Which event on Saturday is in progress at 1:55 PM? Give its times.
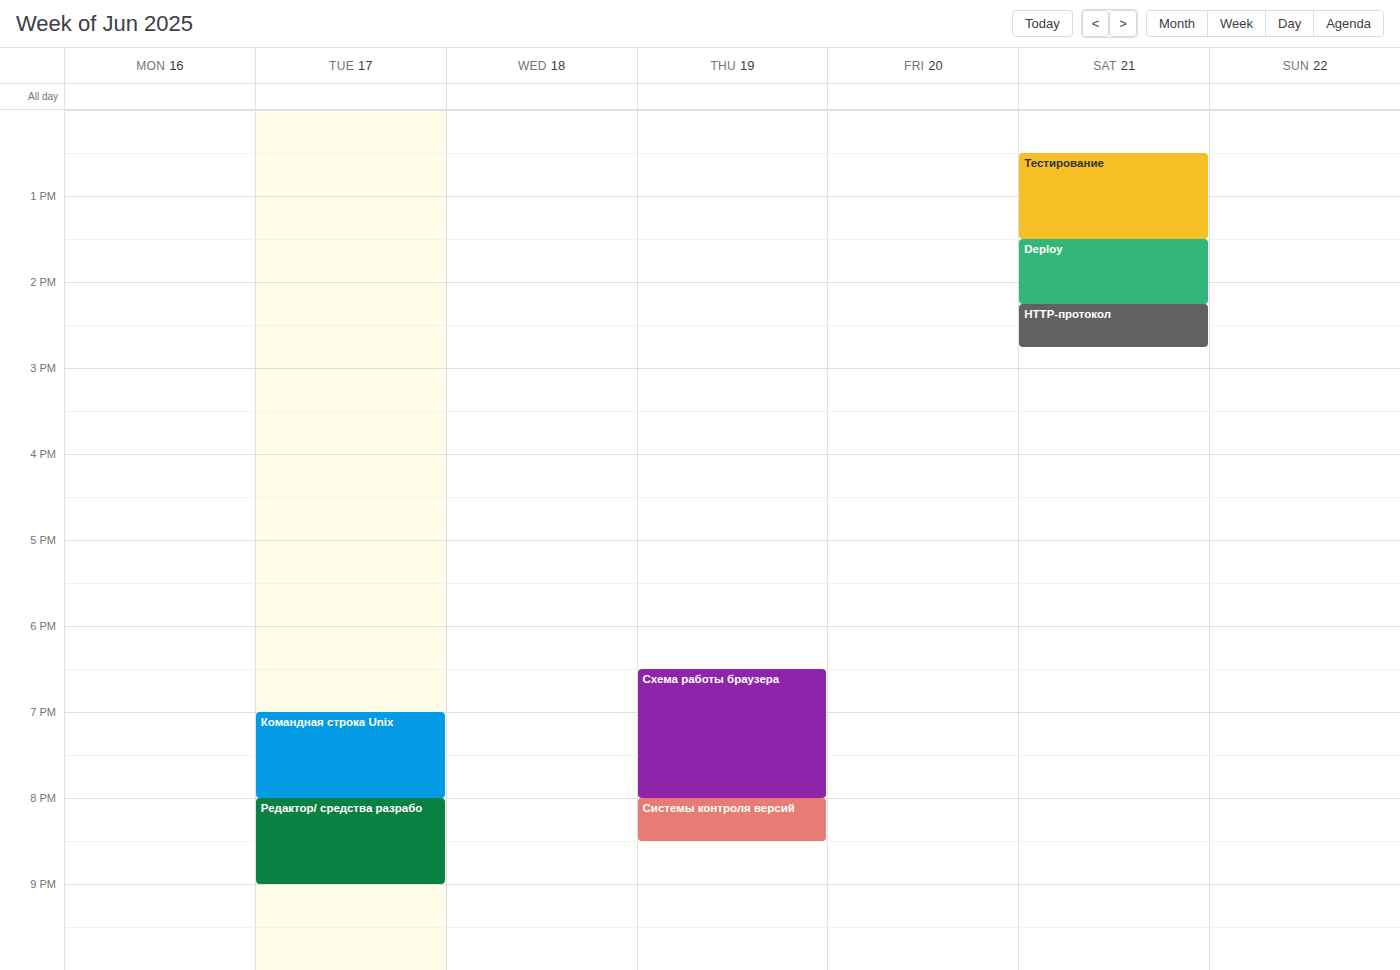
"Deploy", 1:30 PM to 2:15 PM